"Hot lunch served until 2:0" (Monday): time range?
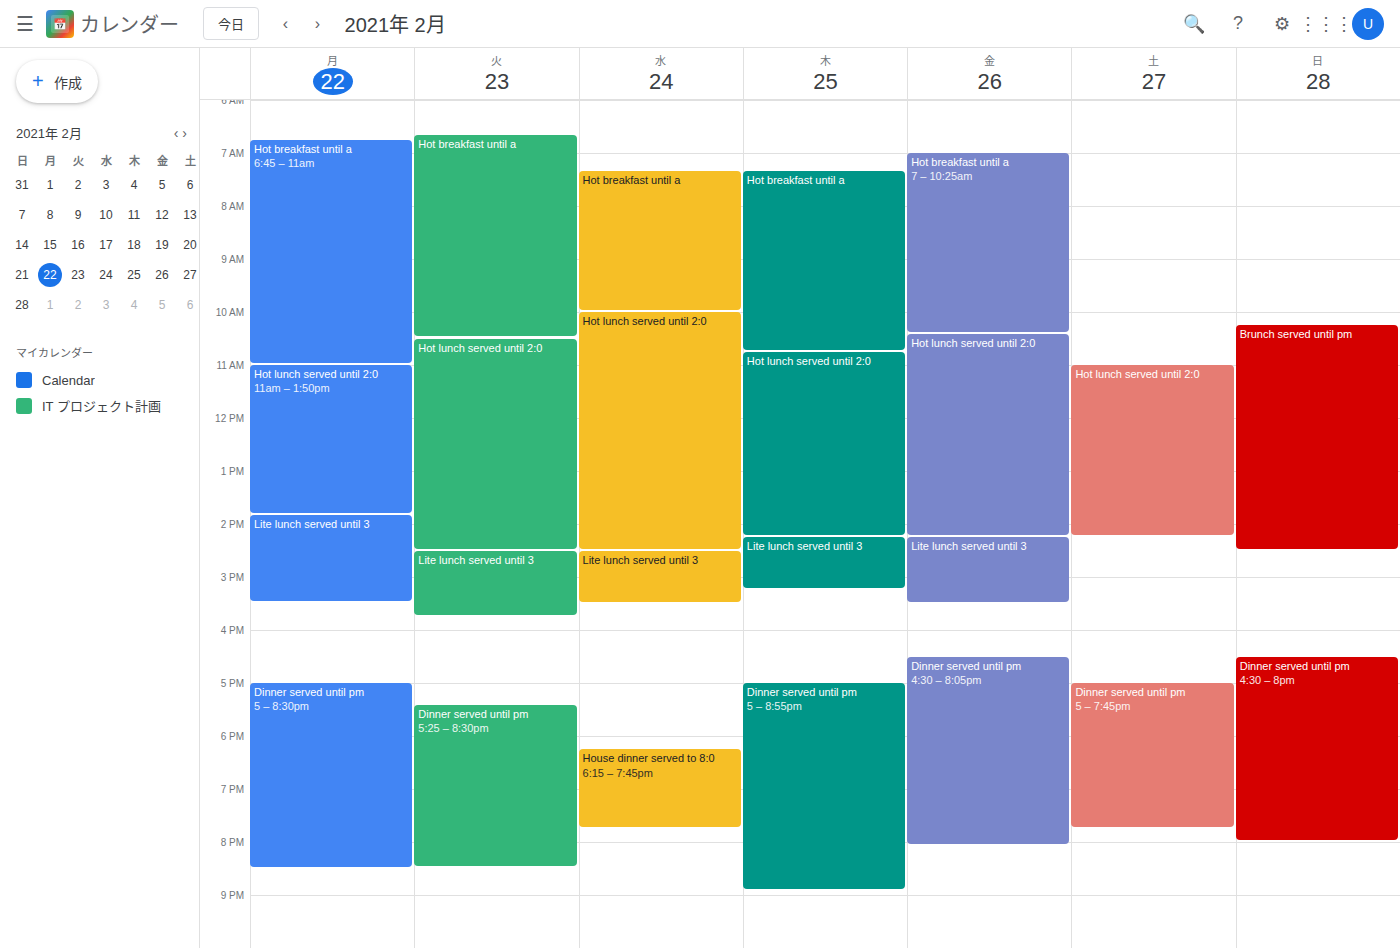
11:00 AM to 1:50 PM